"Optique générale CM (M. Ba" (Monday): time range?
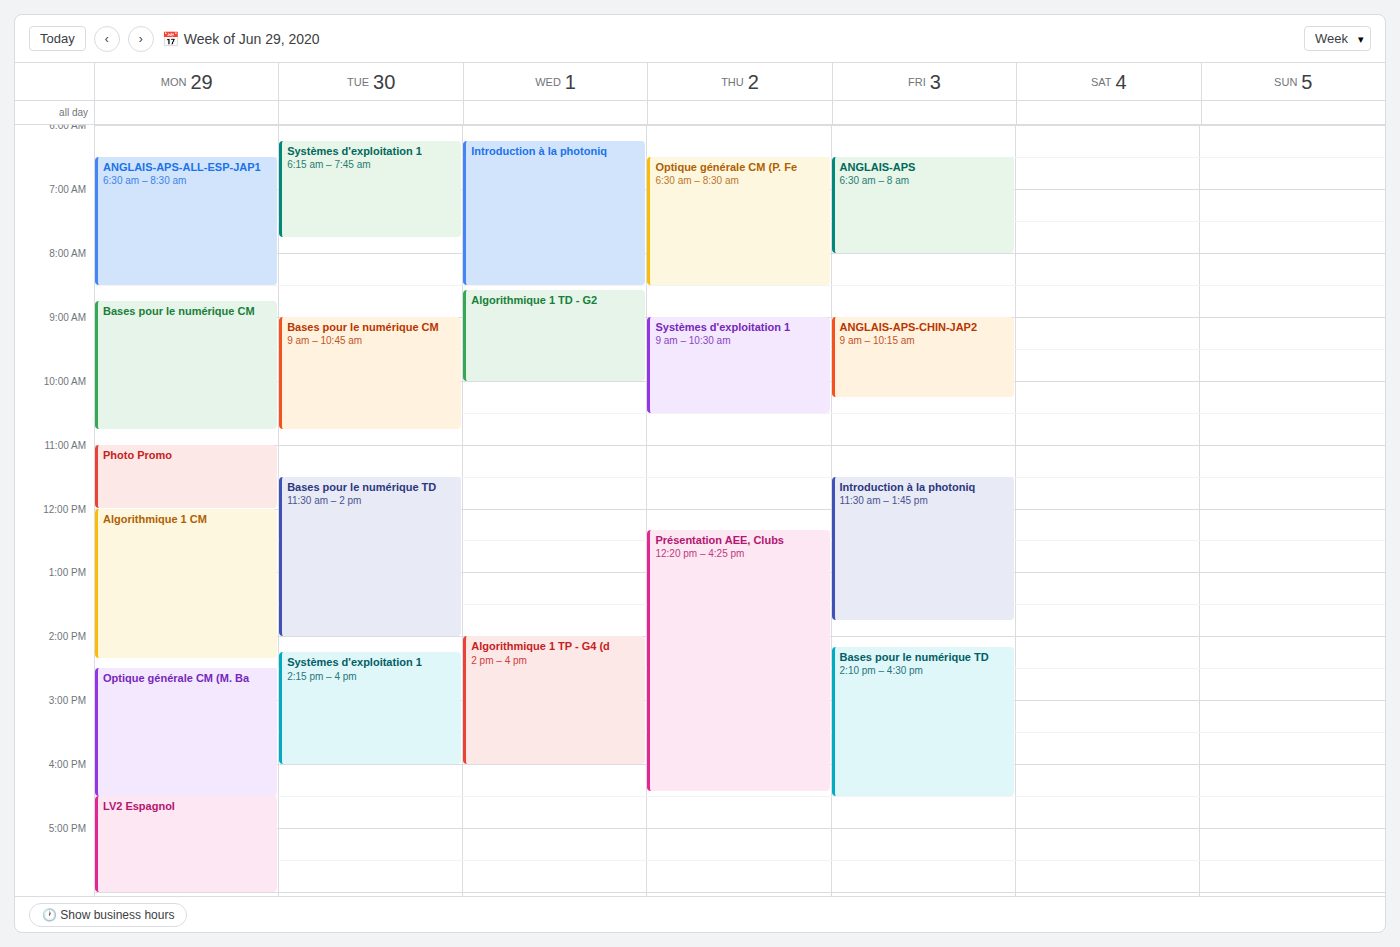
2:30 PM to 4:30 PM